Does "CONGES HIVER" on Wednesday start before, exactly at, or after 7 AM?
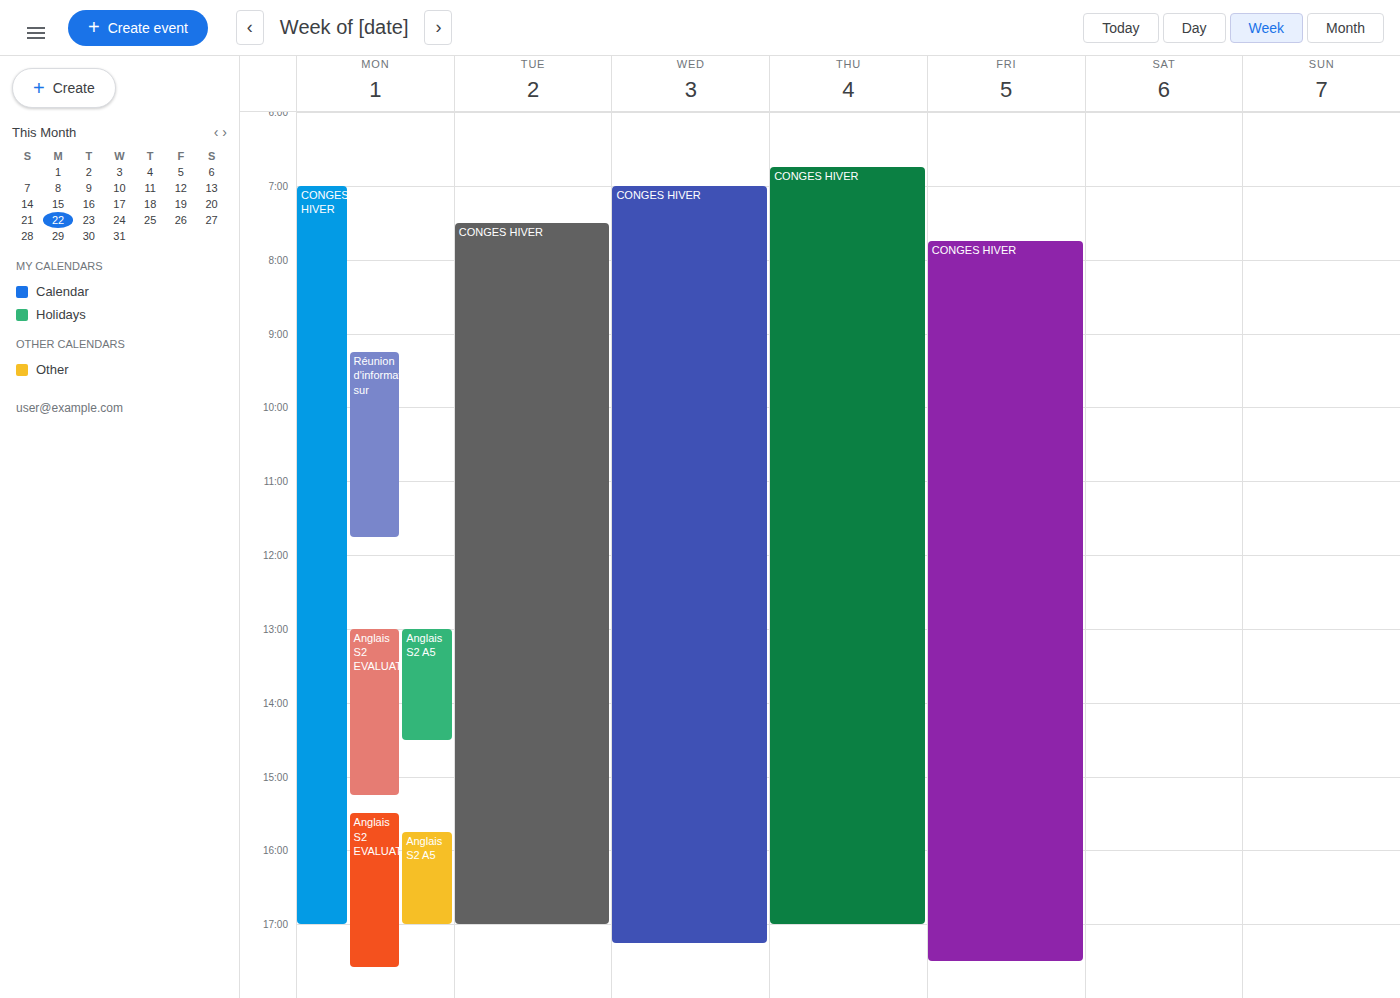
7:00 AM -- exactly at 7 AM, on the 7 AM line.